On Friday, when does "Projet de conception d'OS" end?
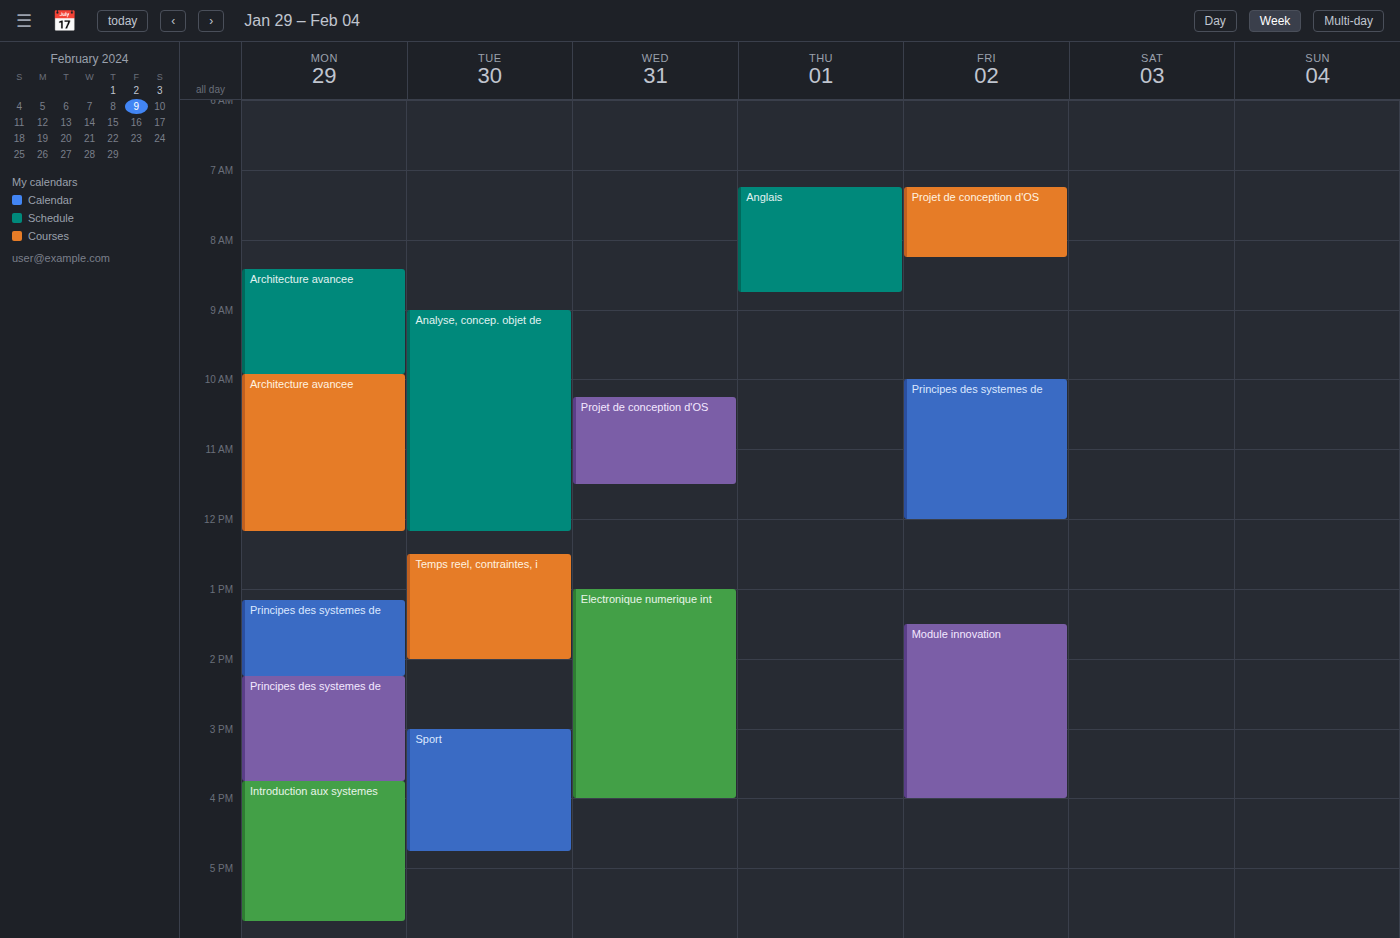
8:15 AM